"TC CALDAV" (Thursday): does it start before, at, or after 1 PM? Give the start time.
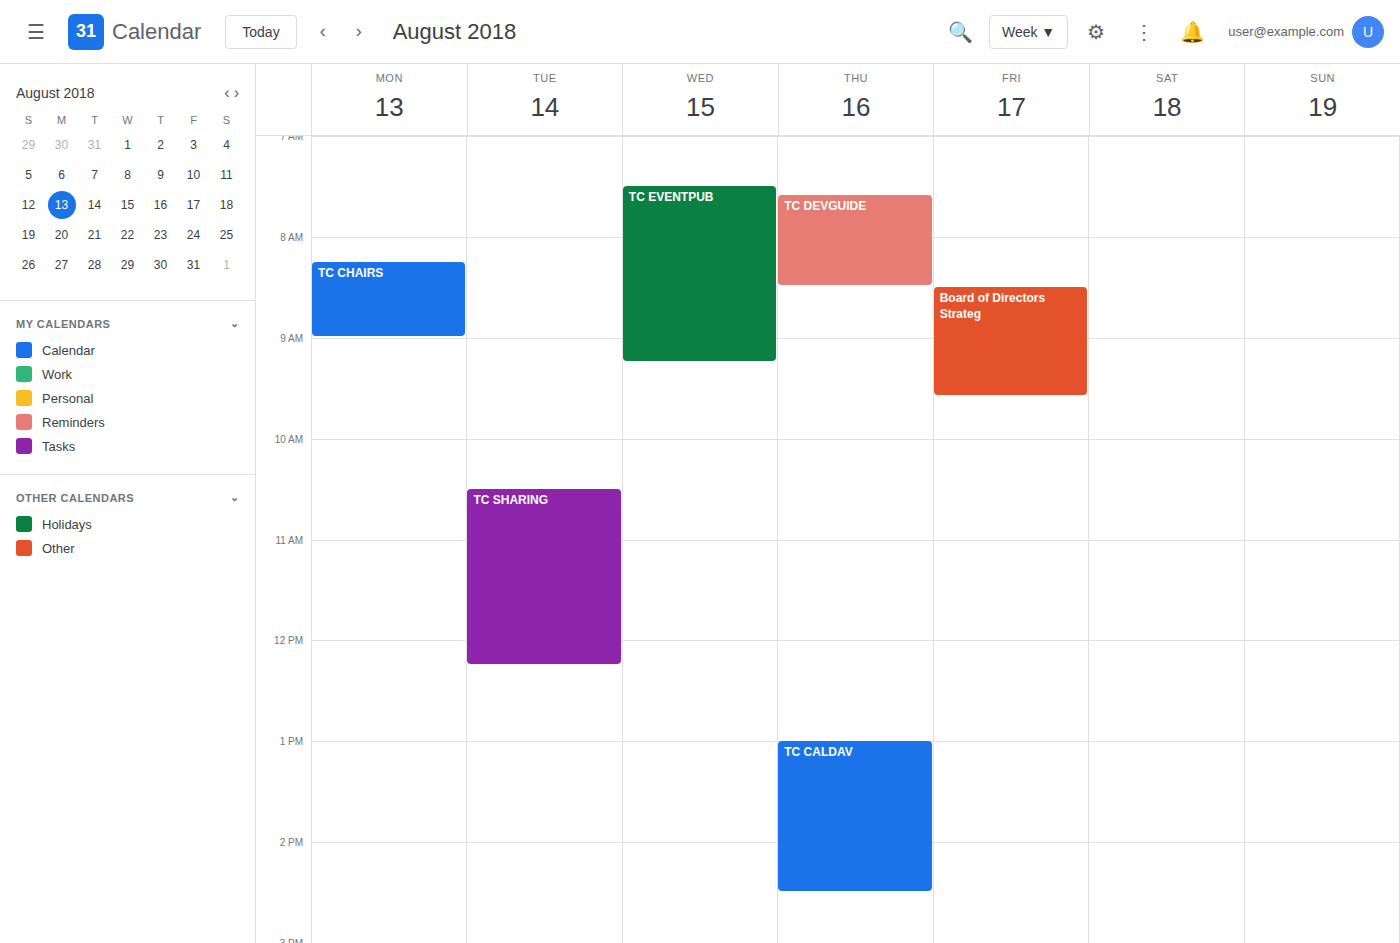
1:00 PM -- exactly at 1 PM, on the 1 PM line.